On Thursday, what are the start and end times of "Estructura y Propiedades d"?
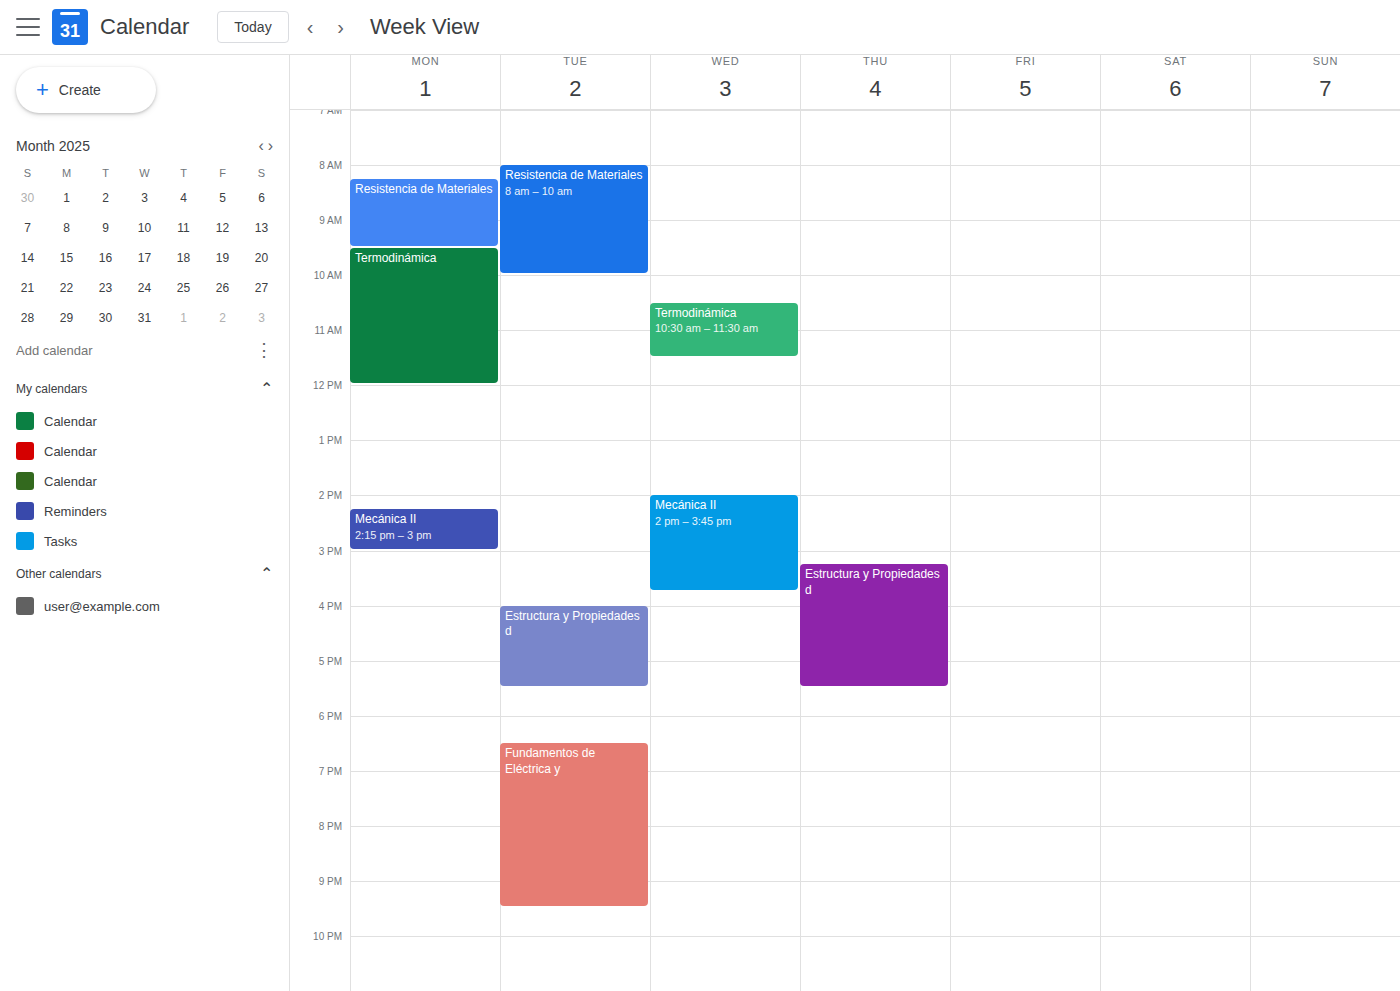
3:15 PM to 5:30 PM